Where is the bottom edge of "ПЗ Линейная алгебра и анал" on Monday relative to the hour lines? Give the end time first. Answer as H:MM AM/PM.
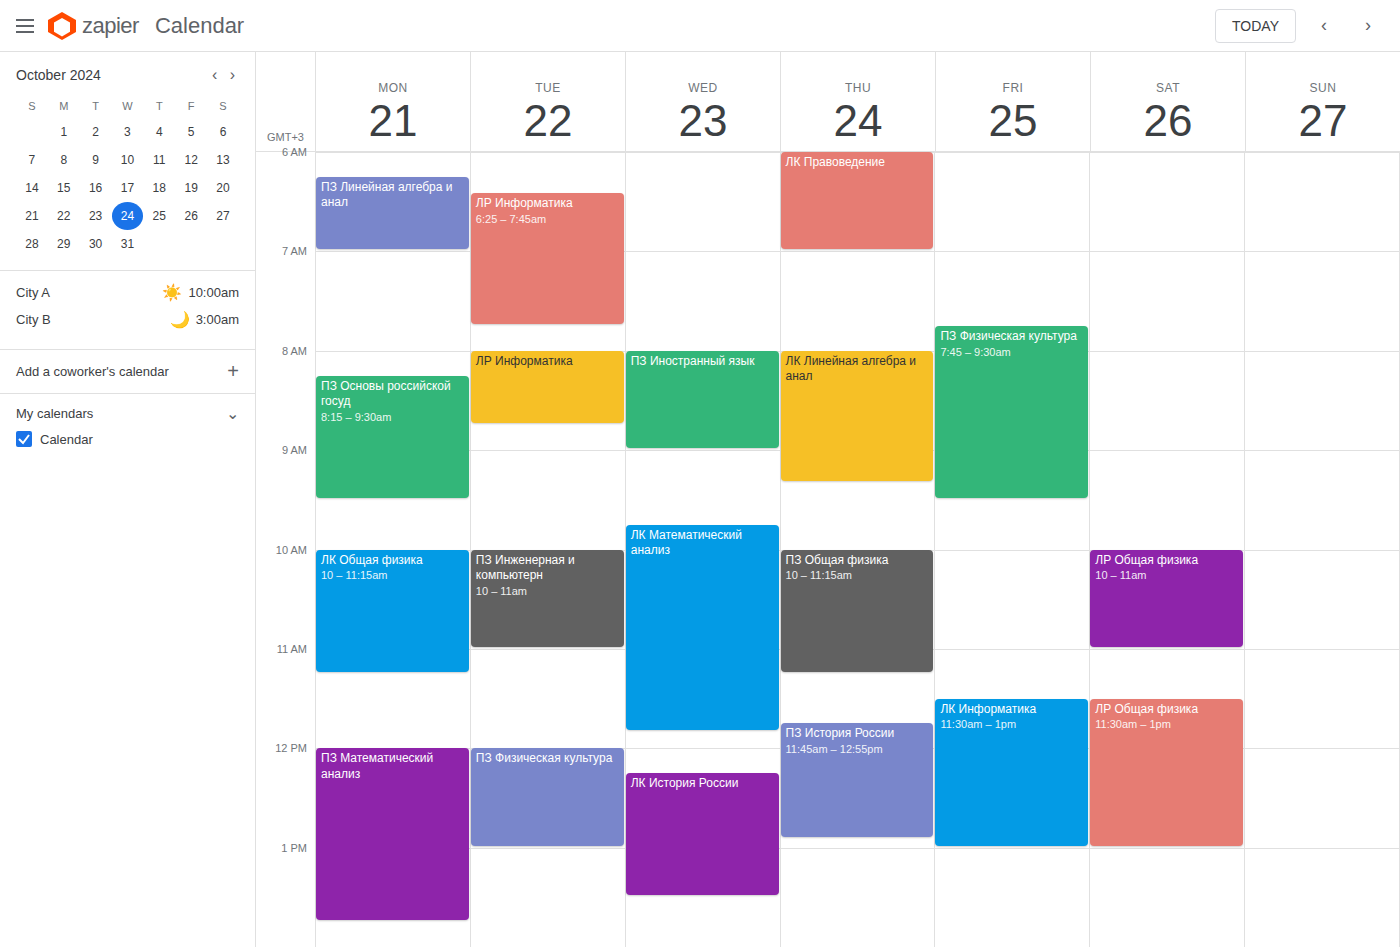
7:00 AM -- exactly on the 7 AM line.